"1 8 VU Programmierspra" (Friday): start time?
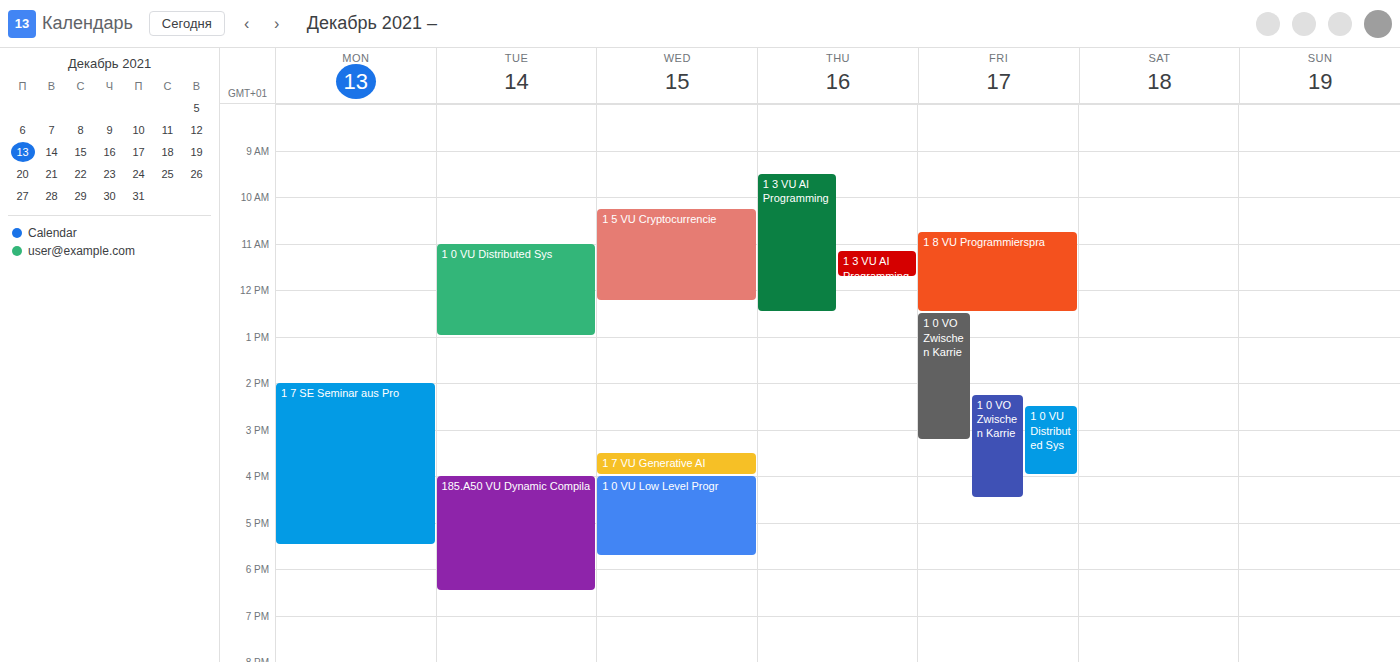
10:45 AM